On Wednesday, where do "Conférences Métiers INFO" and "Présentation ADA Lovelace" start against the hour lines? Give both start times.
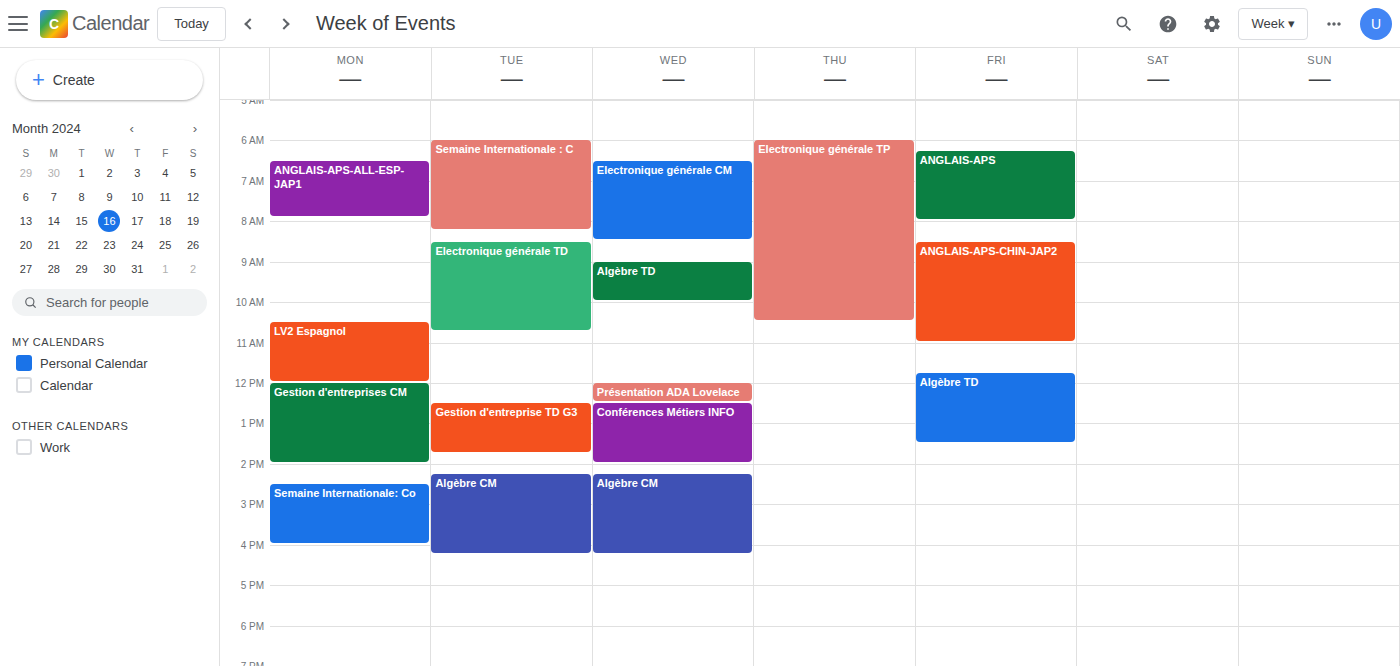
"Conférences Métiers INFO": 12:30 PM, halfway between the 12 PM and 1 PM lines. "Présentation ADA Lovelace": 12:00 PM, exactly on the 12 PM line.